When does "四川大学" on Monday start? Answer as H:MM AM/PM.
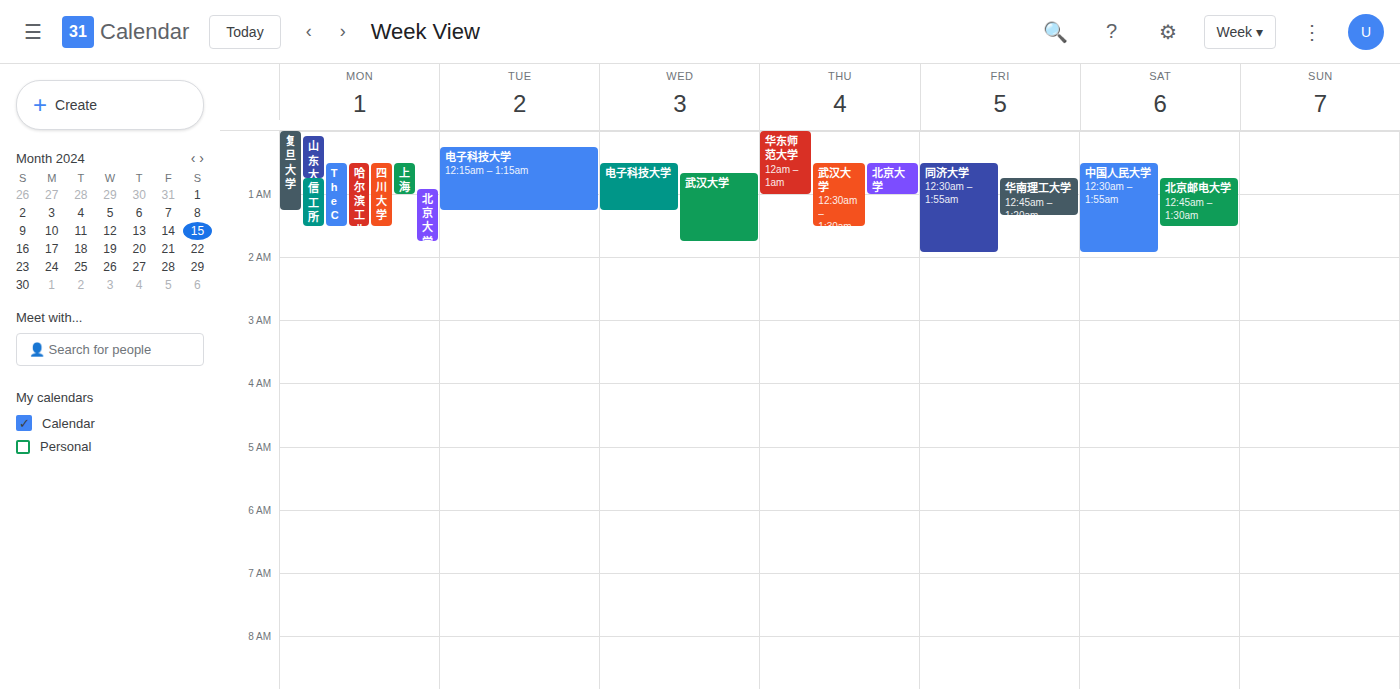
12:30 AM